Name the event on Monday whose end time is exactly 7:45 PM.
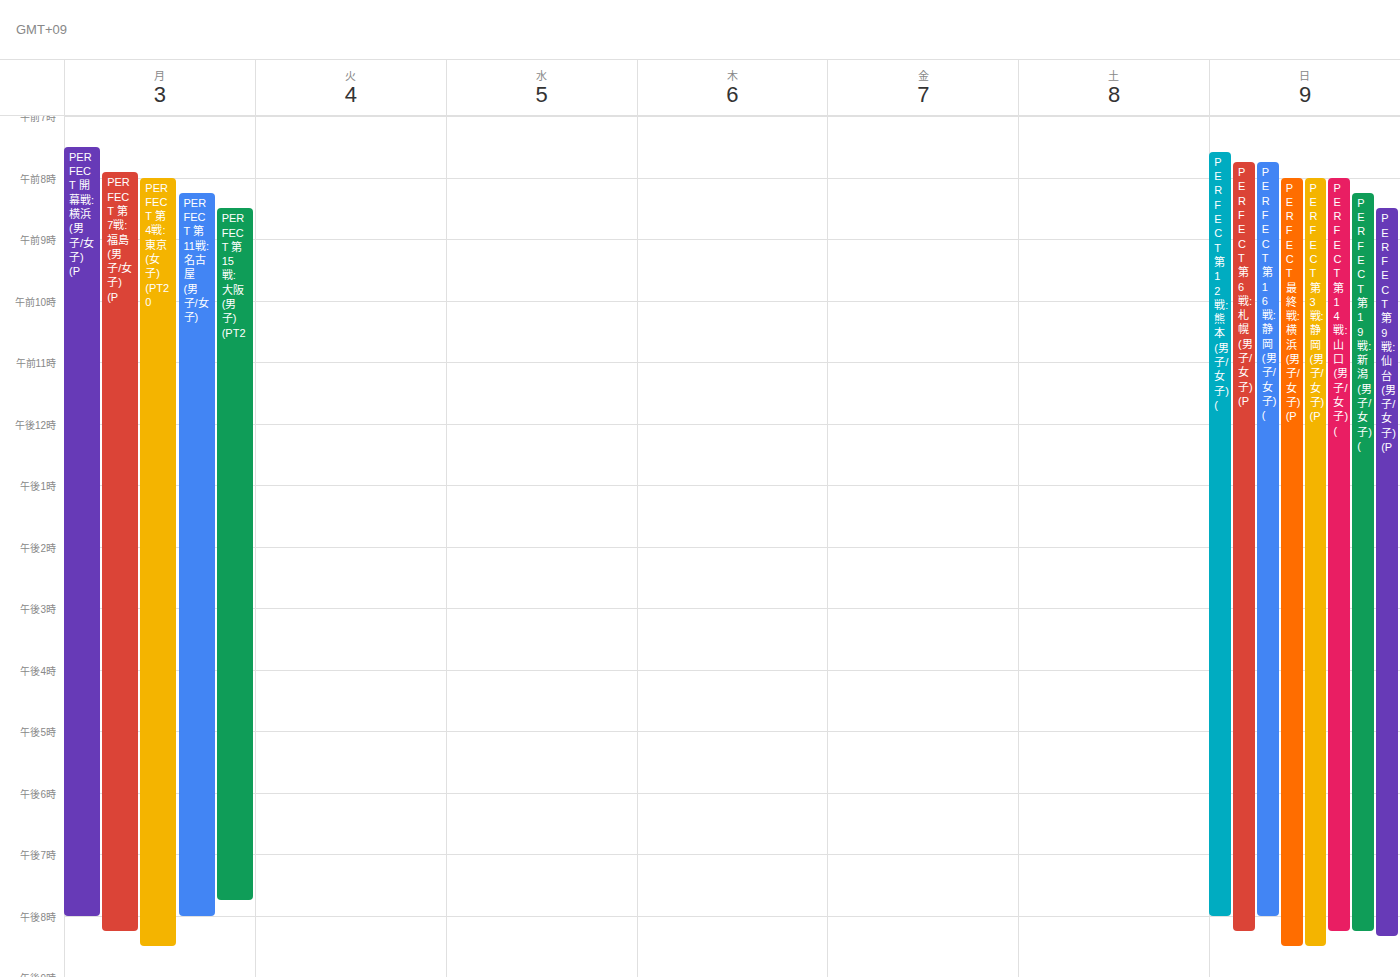
"PERFECT 第15戦: 大阪 (男子) (PT2"